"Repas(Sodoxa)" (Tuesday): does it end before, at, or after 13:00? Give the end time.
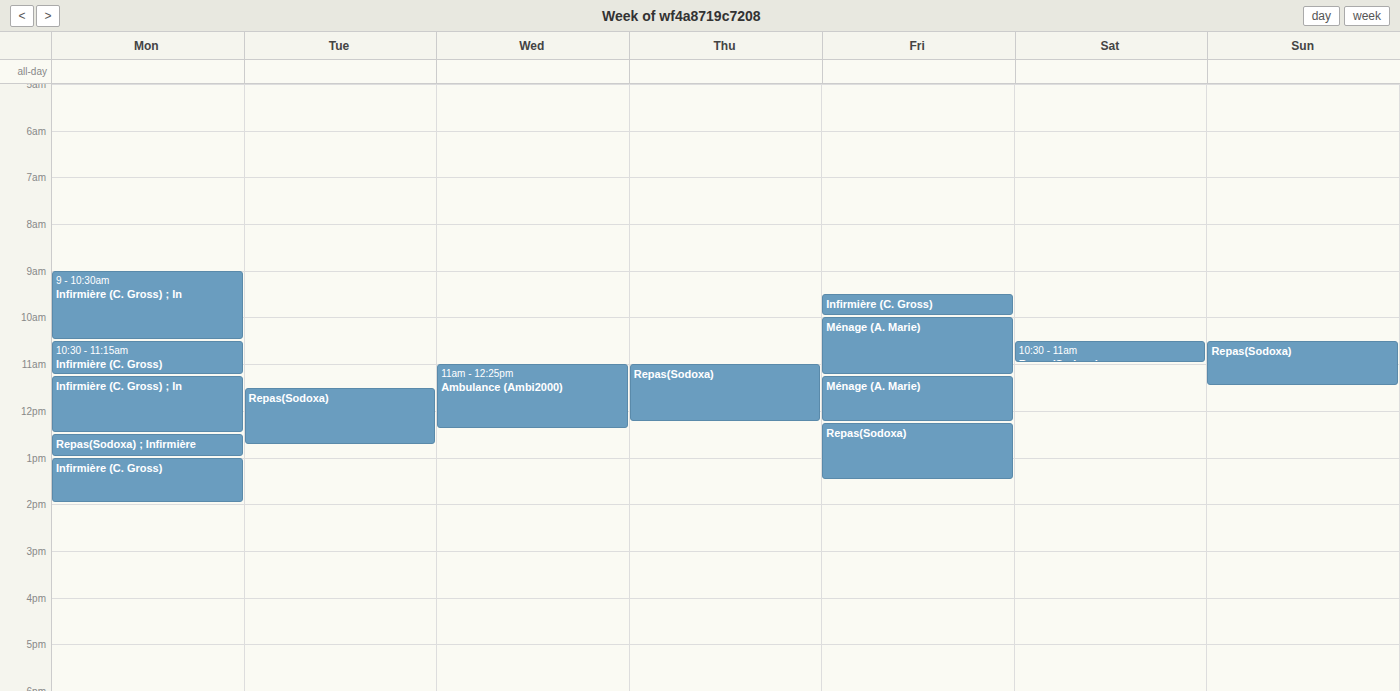
12:45 -- before 13:00, 15 minutes above the 13:00 line.